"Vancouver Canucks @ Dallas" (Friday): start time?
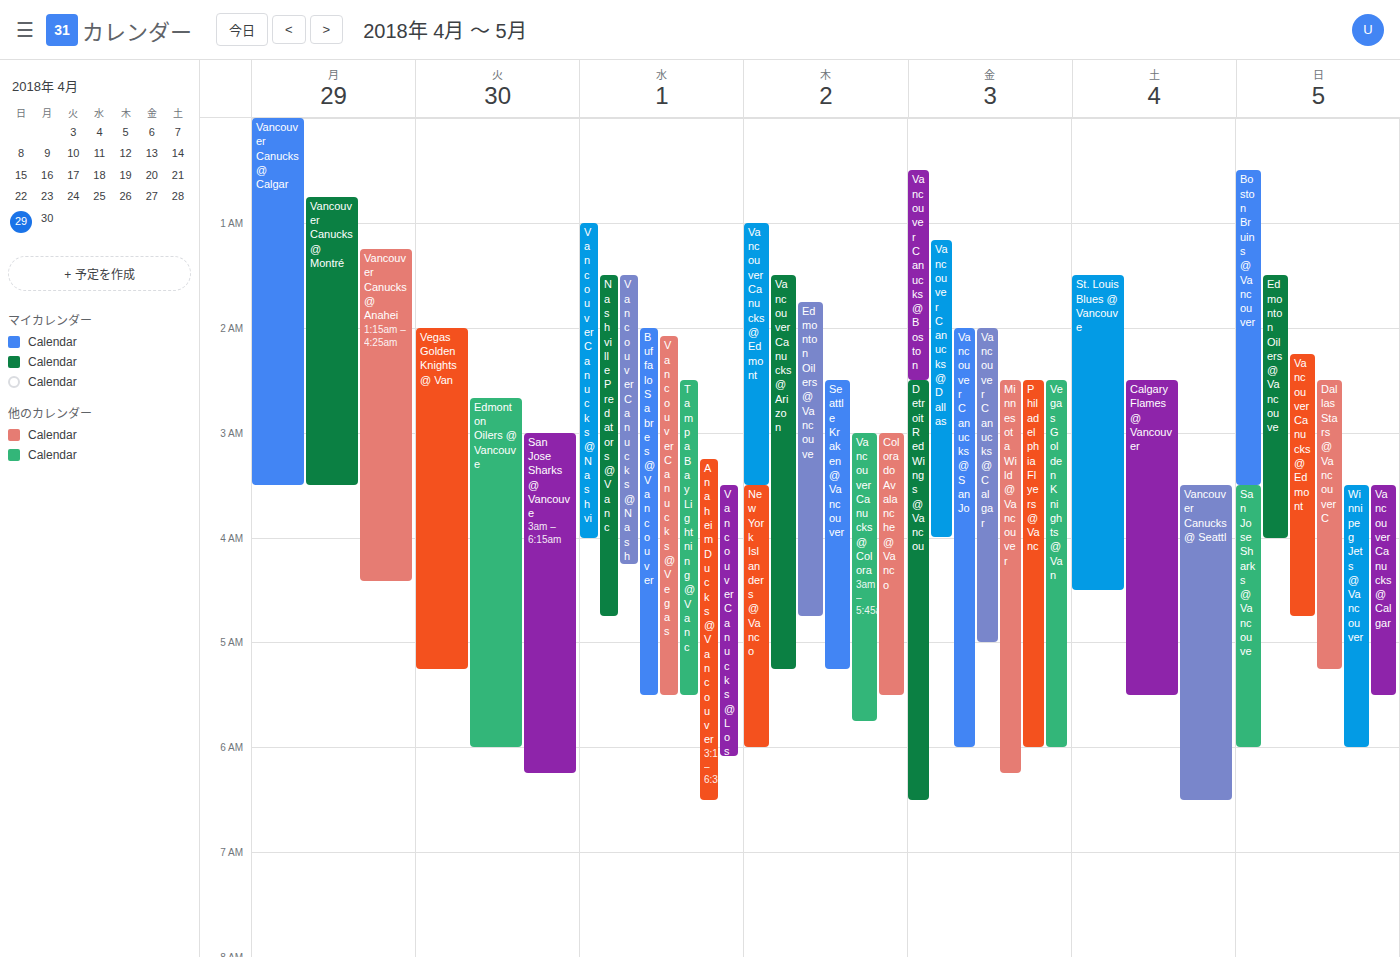
1:10 AM